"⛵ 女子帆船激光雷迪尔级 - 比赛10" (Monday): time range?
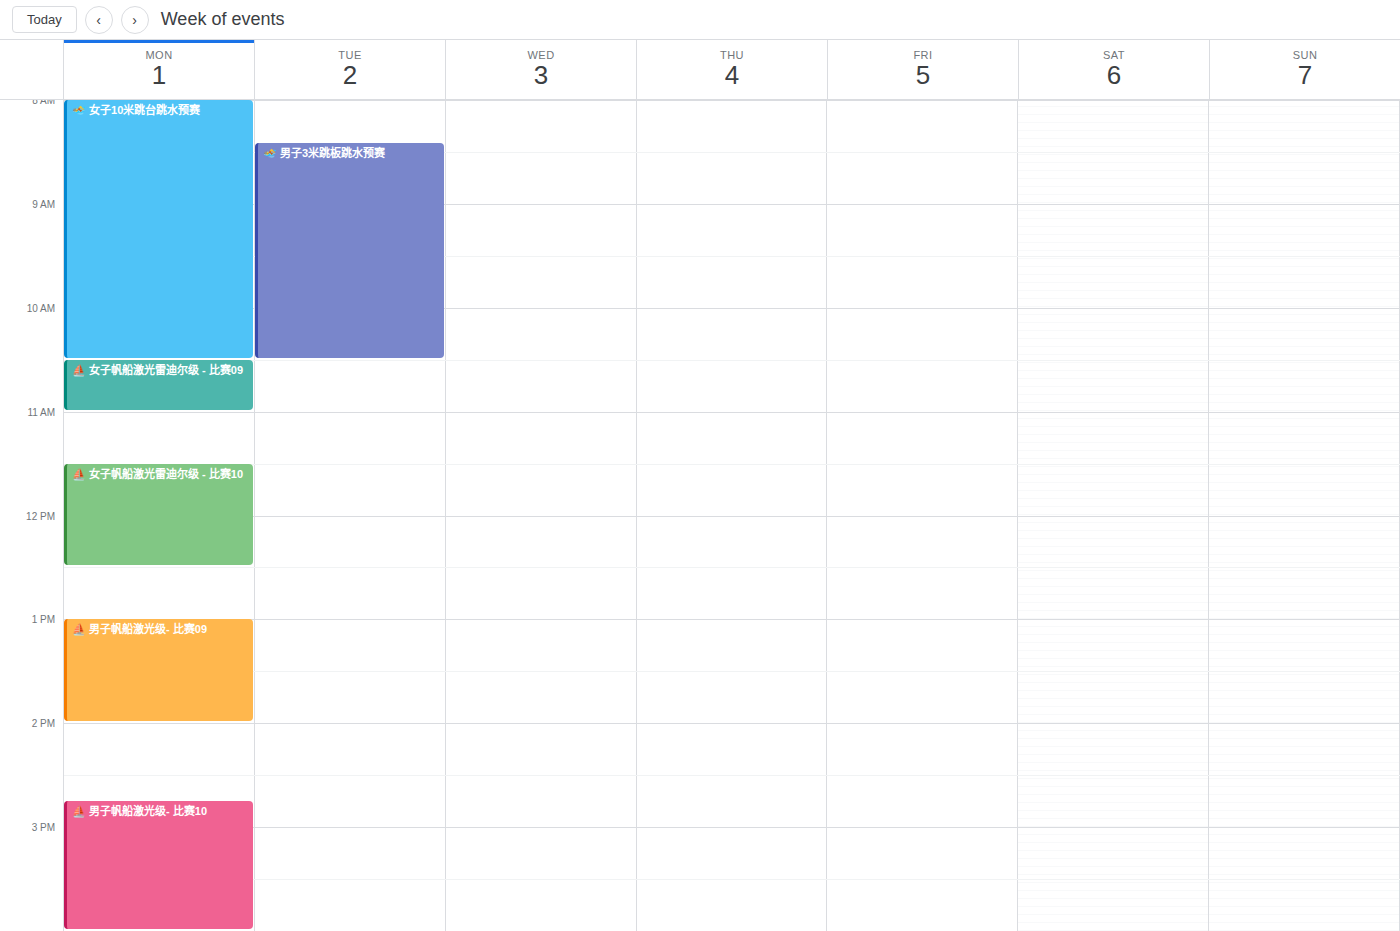
11:30 AM to 12:30 PM